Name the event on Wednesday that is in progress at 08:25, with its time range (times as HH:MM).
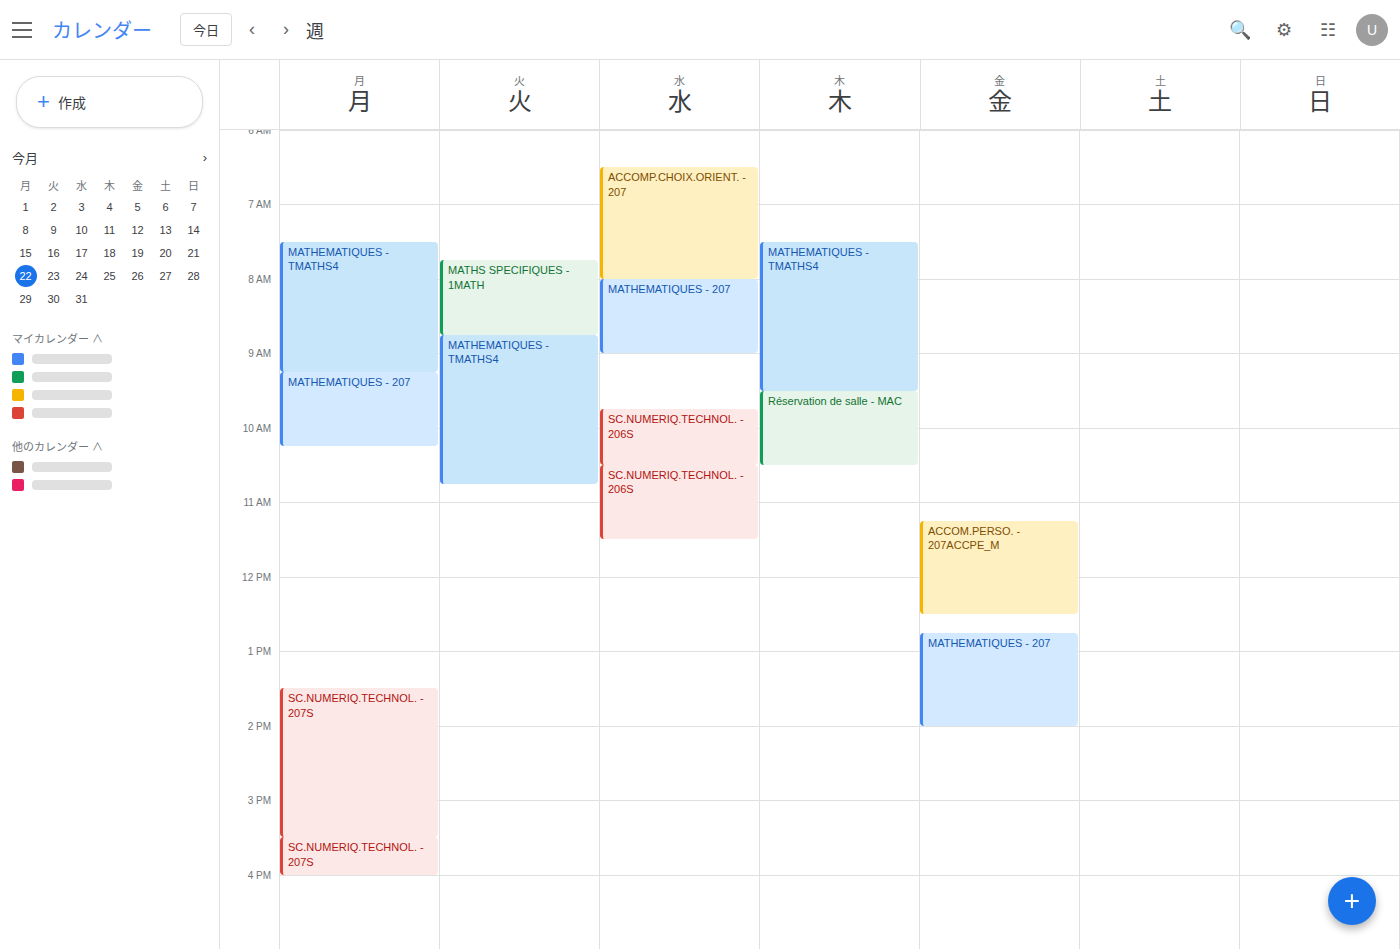
"MATHEMATIQUES - 207", 08:00 to 09:00